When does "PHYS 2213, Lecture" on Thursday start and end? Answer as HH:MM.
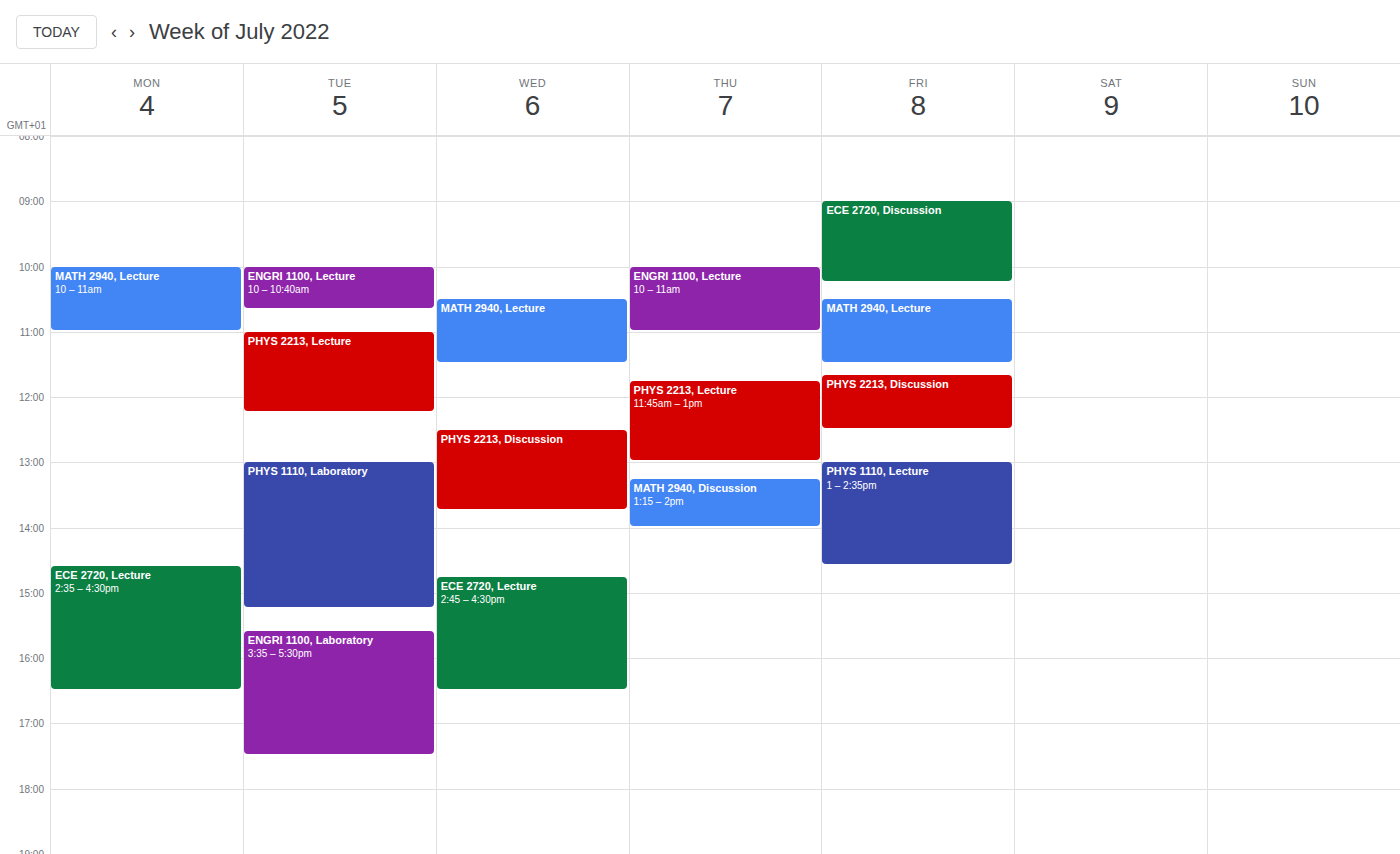
11:45 to 13:00